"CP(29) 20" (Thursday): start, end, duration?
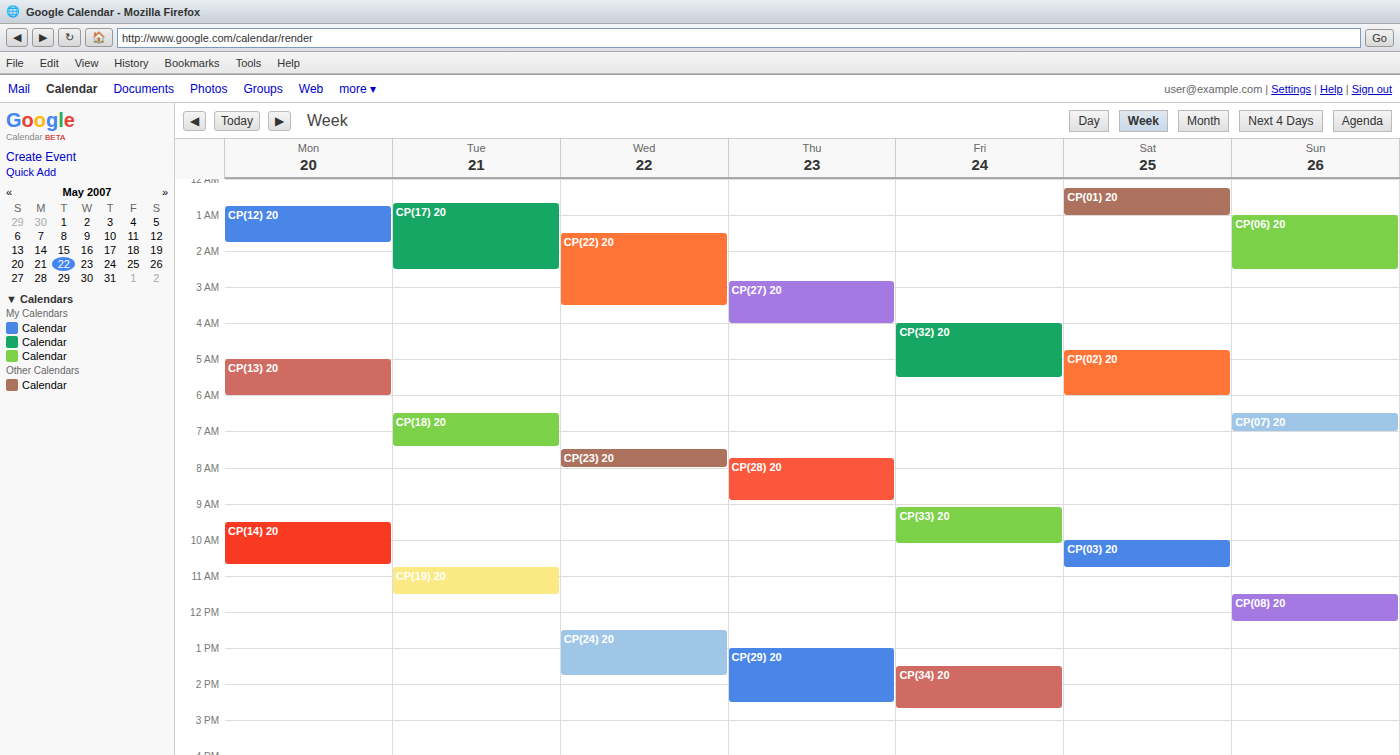
1:00 PM to 2:30 PM, 1 hour 30 minutes